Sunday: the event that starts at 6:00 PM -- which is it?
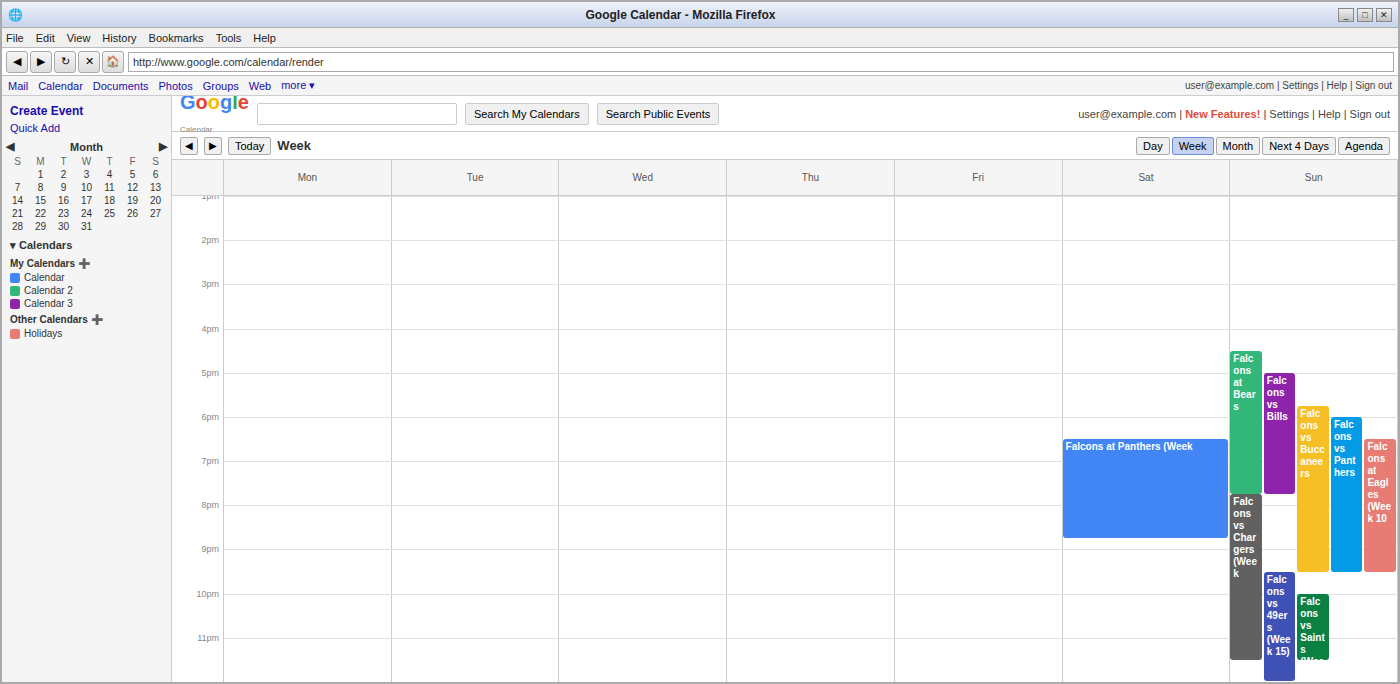
"Falcons vs Panthers"